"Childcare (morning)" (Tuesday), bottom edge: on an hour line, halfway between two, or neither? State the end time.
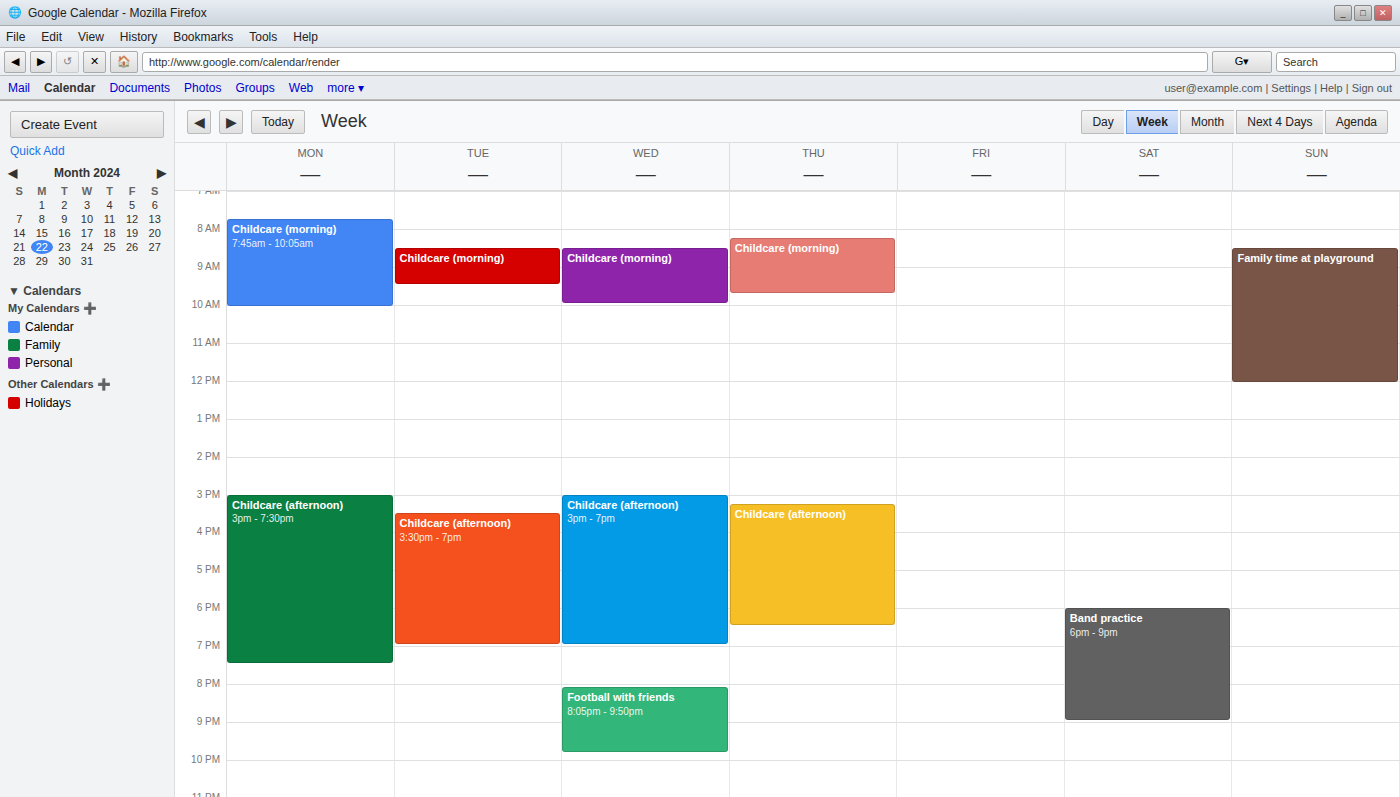
09:30 -- halfway between the 09:00 and 10:00 lines.